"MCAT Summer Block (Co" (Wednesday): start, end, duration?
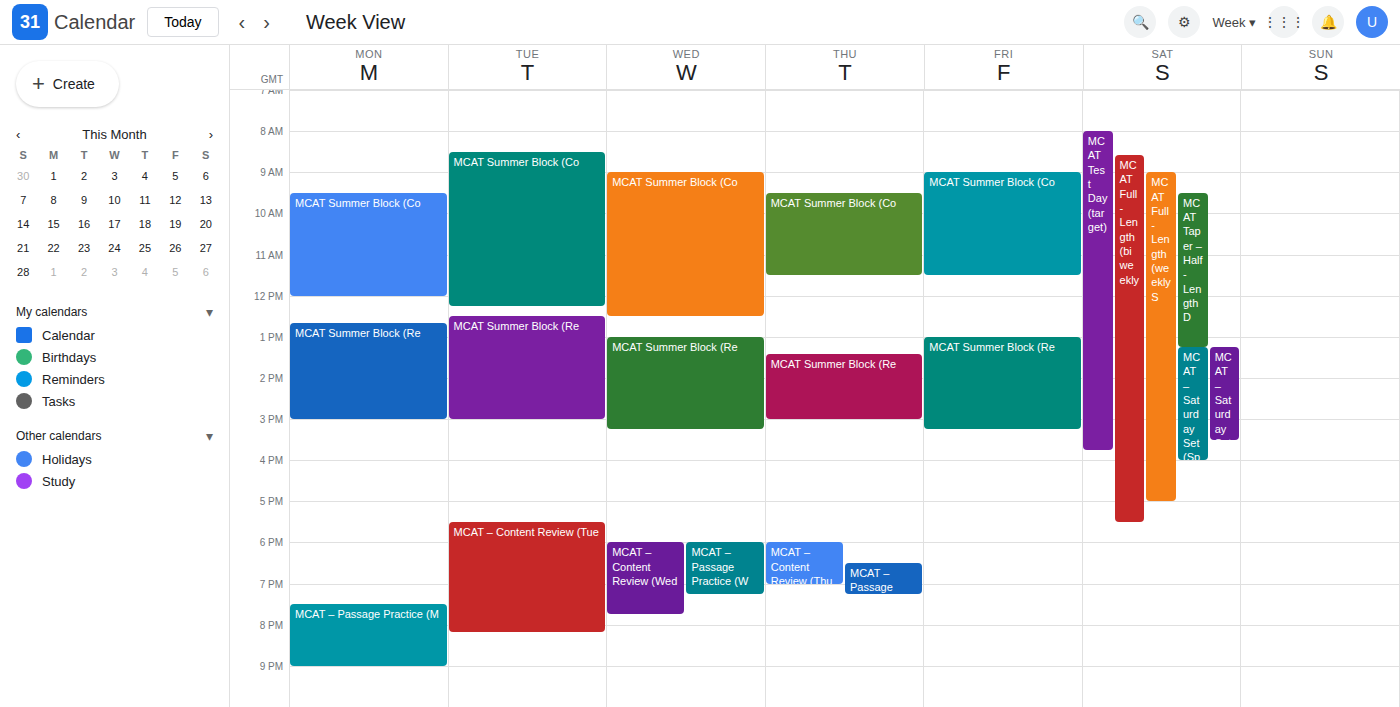
09:00 to 12:30, 3 hours 30 minutes